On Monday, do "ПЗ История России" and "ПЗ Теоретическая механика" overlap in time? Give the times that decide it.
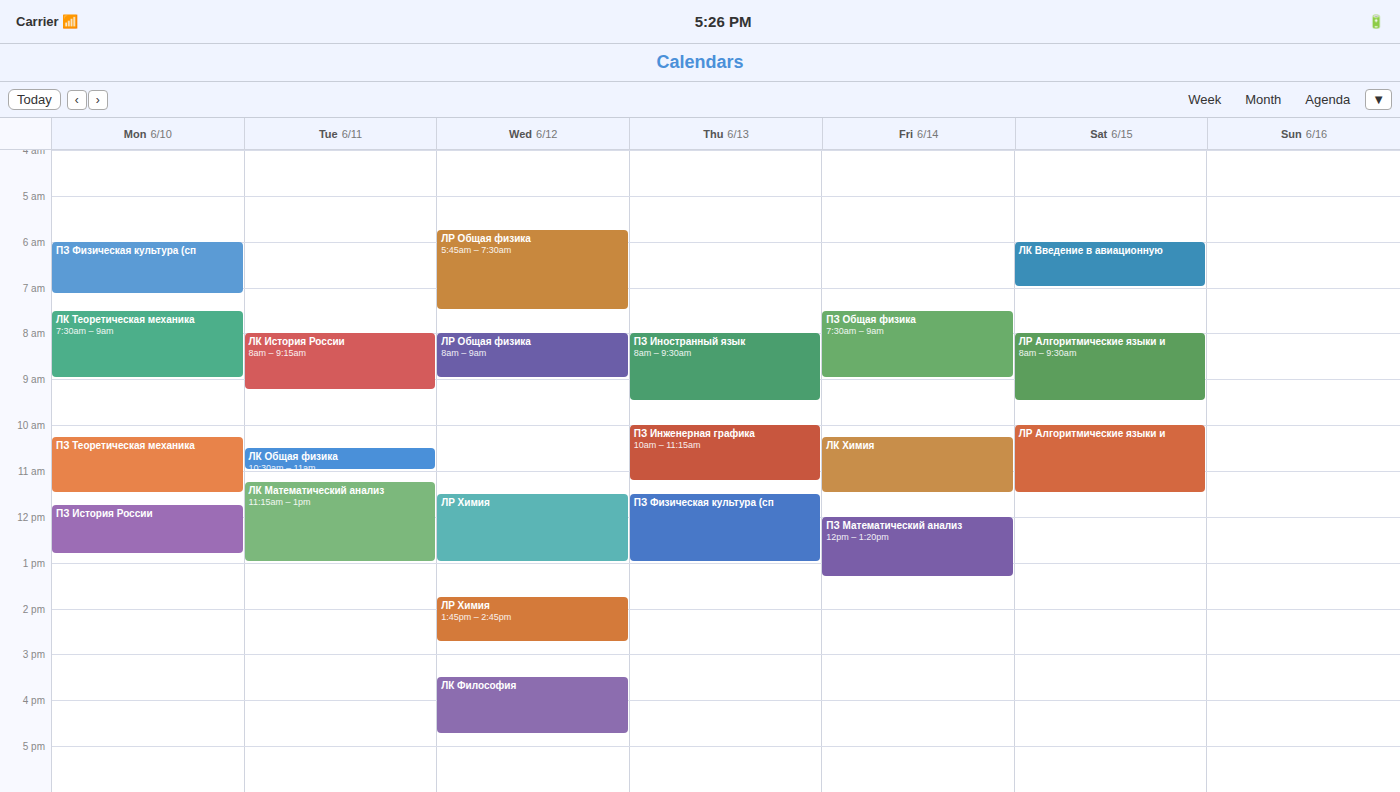
"ПЗ Теоретическая механика" ends at 11:30 AM and "ПЗ История России" starts at 11:45 AM -- no overlap.